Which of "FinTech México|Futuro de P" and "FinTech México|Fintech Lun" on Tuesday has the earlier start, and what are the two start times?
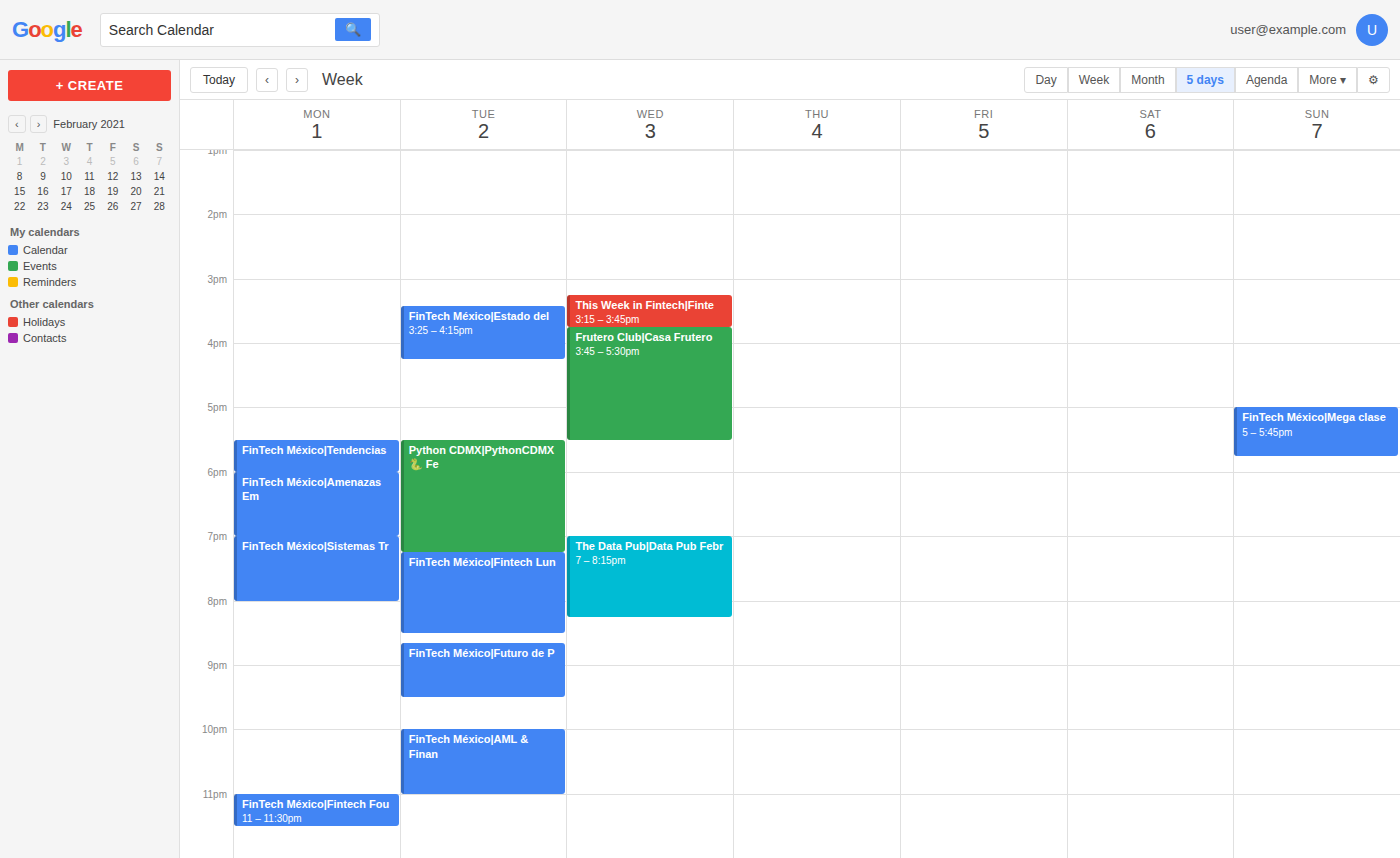
"FinTech México|Fintech Lun" 7:15 PM; "FinTech México|Futuro de P" 8:40 PM.